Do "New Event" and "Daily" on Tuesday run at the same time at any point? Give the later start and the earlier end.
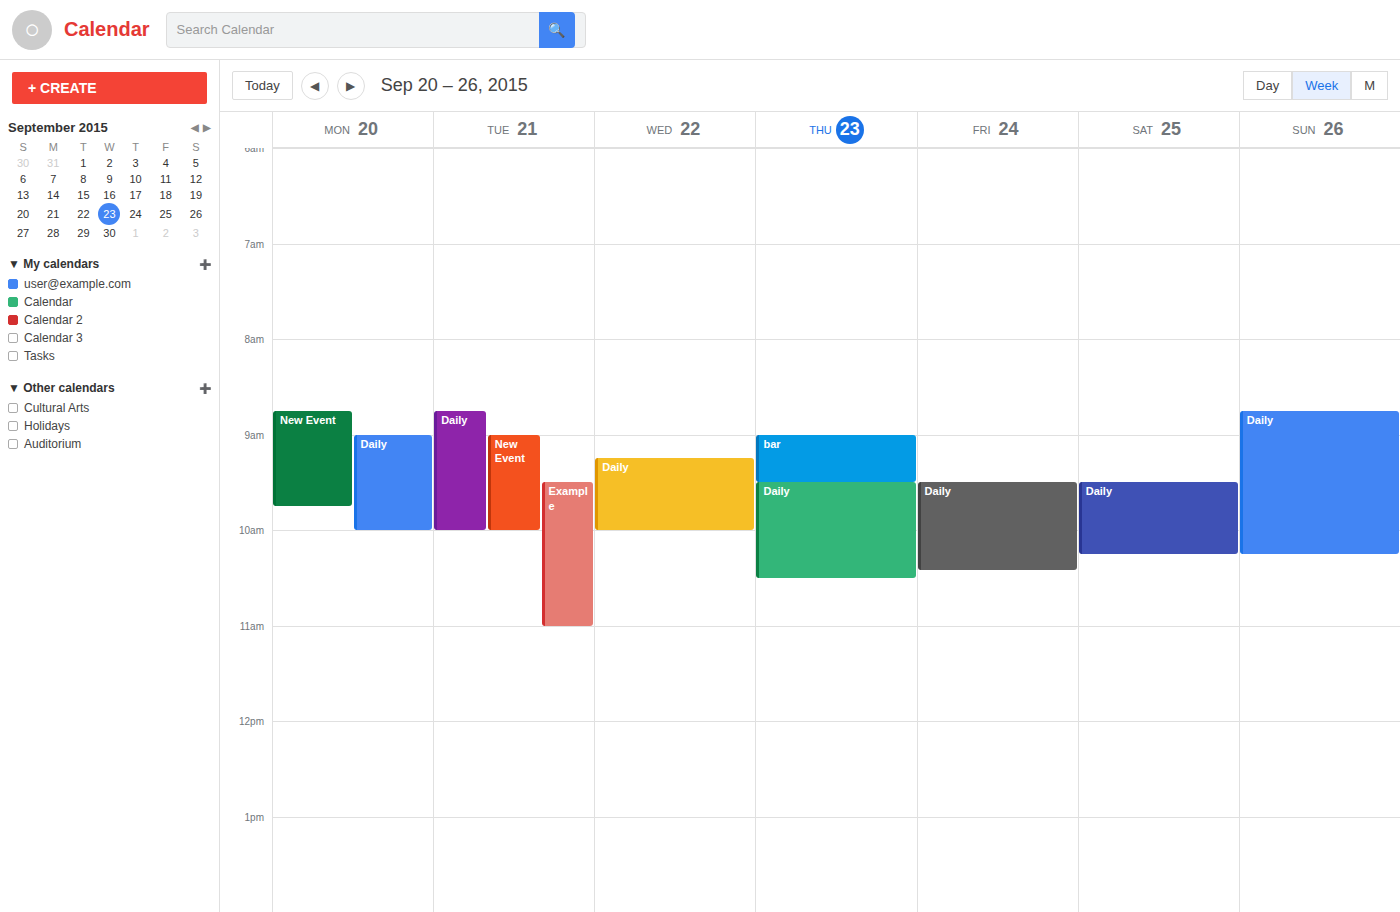
"New Event" starts at 9:00 AM, before "Daily" ends at 10:00 AM -- they overlap.